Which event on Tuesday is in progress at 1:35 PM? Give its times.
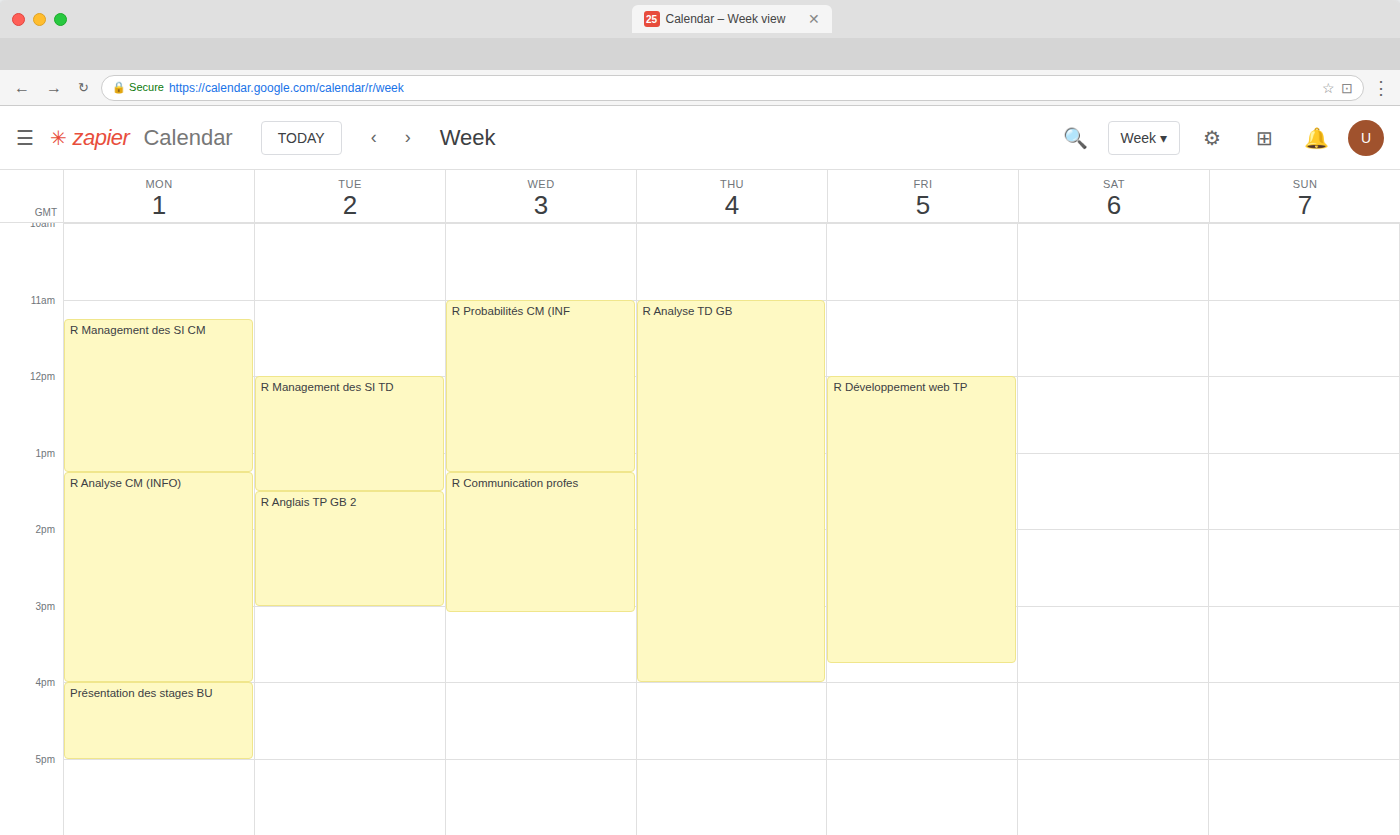
"R Anglais TP GB 2", 1:30 PM to 3:00 PM